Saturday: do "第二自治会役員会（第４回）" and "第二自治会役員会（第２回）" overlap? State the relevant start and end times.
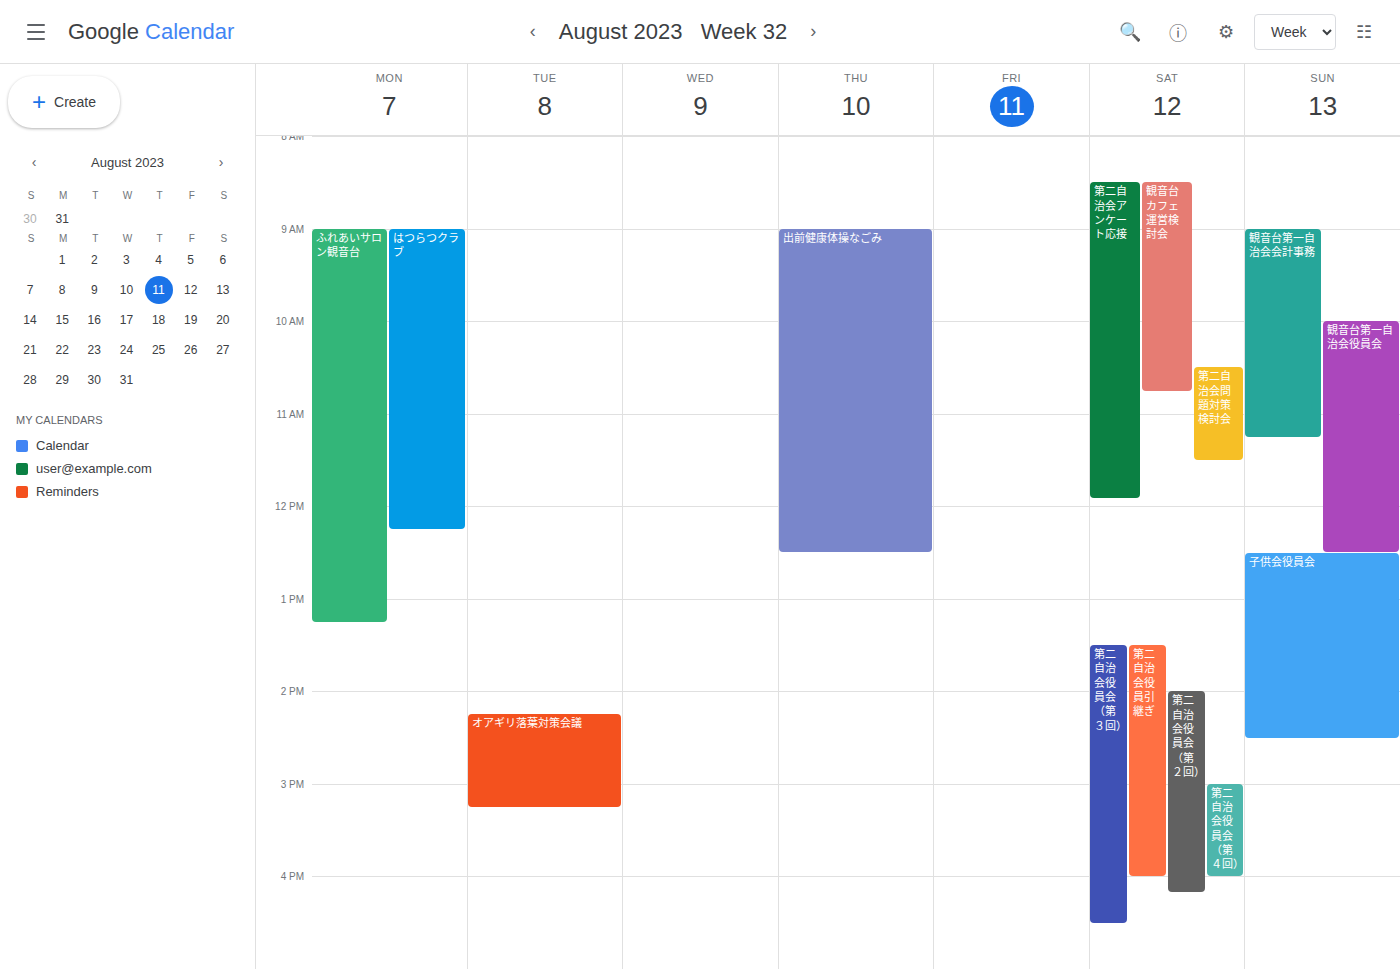
"第二自治会役員会（第４回）" runs 3:00 PM to 4:00 PM, inside "第二自治会役員会（第２回）" -- they overlap.